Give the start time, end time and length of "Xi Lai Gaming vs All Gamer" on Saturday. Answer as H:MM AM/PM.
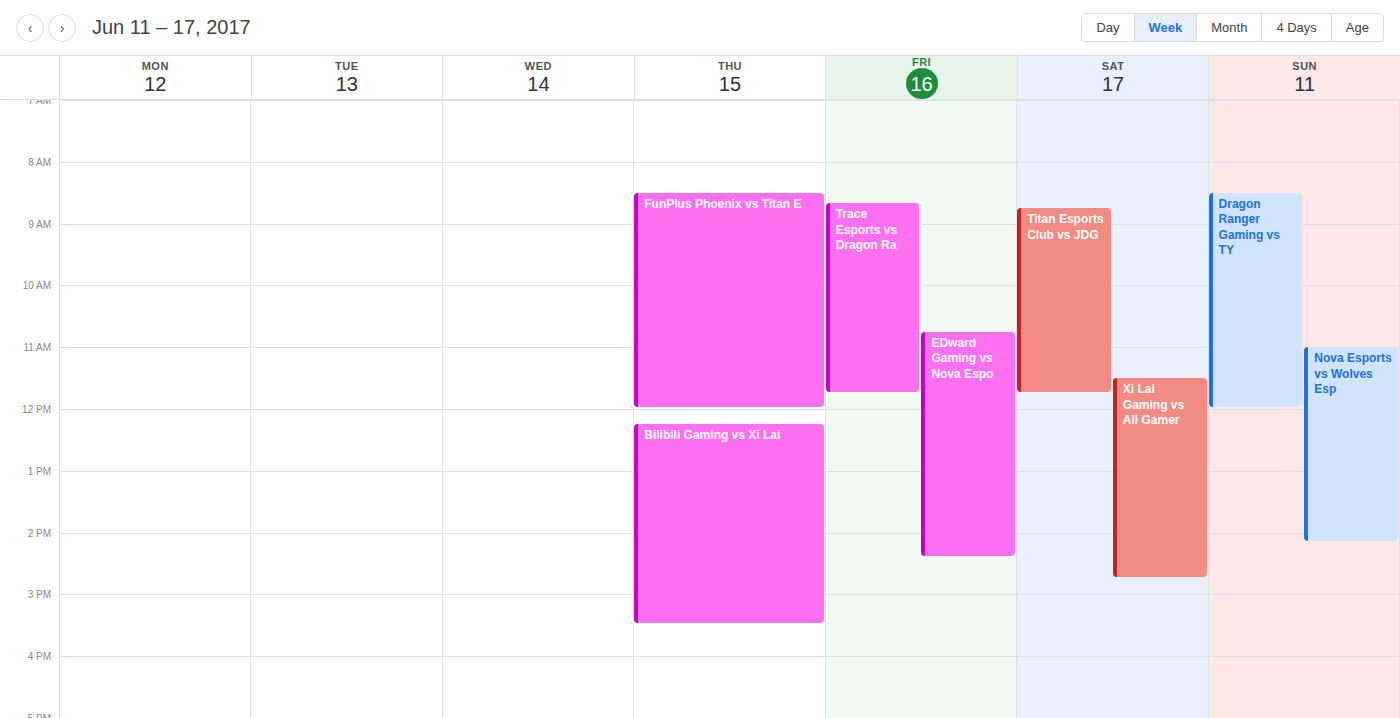
11:30 AM to 2:45 PM, 3 hours 15 minutes